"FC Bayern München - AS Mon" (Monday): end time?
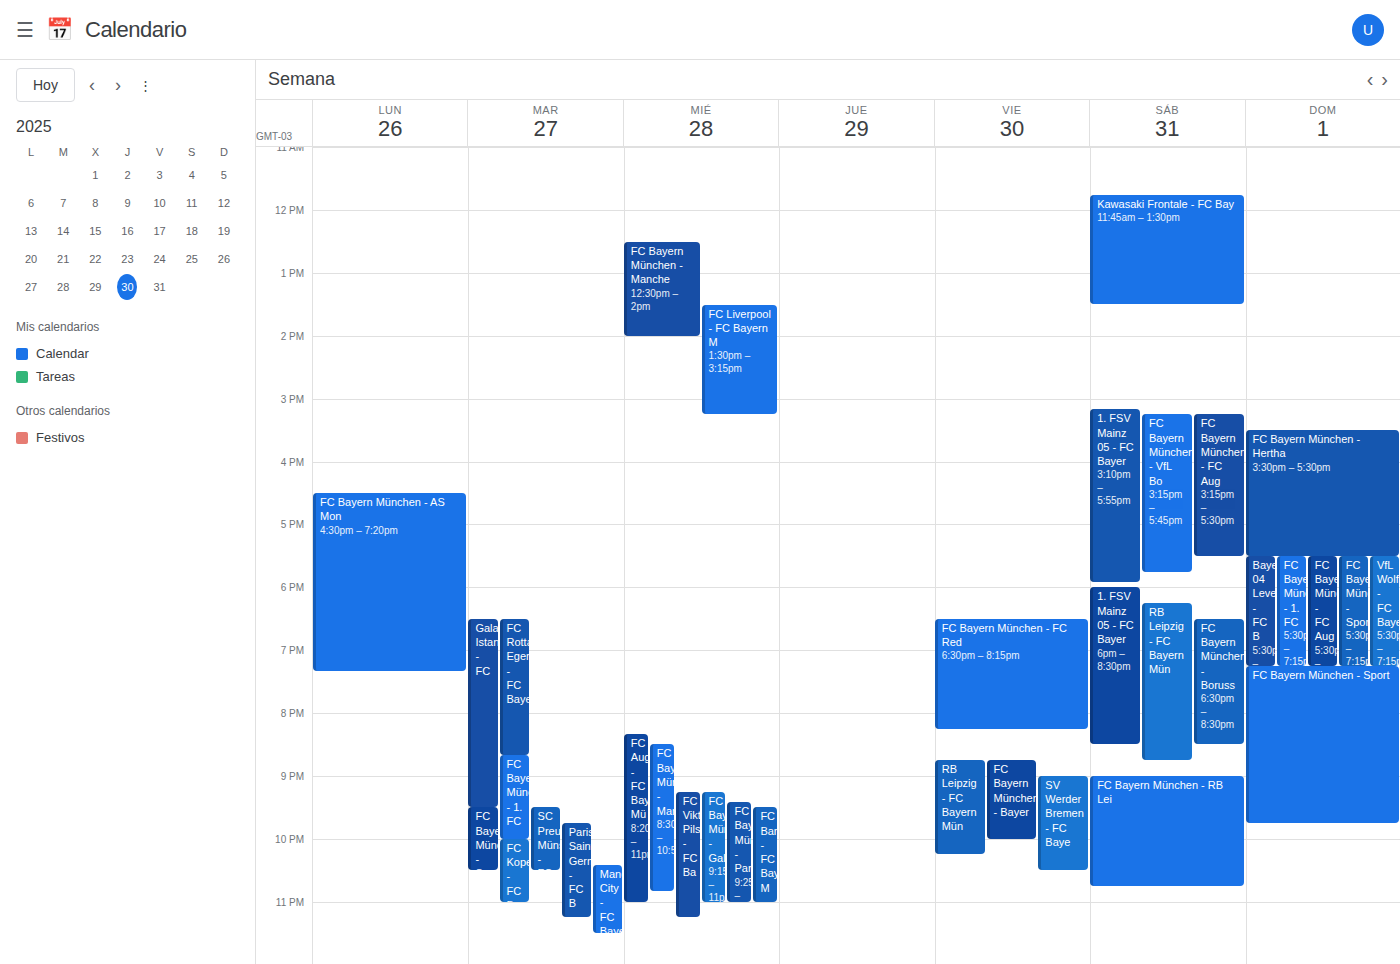
7:20 PM